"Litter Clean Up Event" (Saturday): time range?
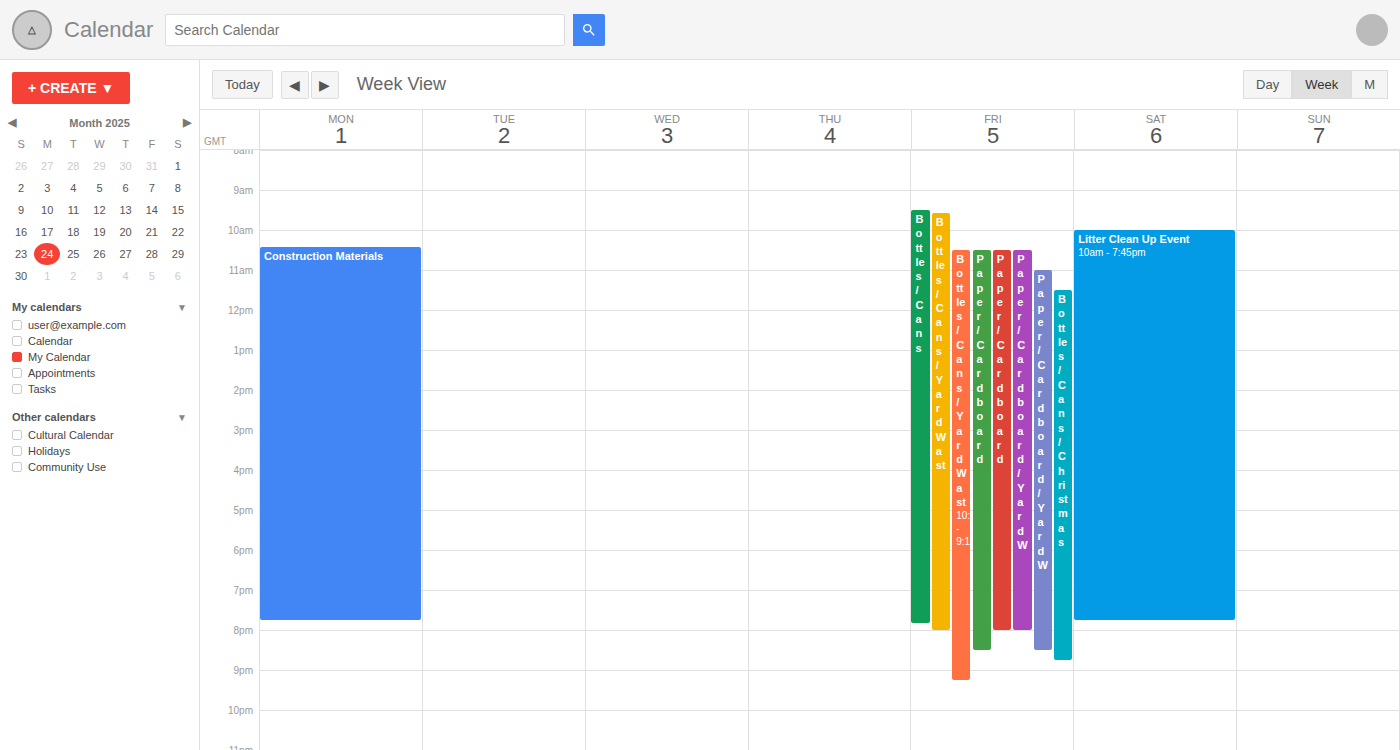
10:00 AM to 7:45 PM